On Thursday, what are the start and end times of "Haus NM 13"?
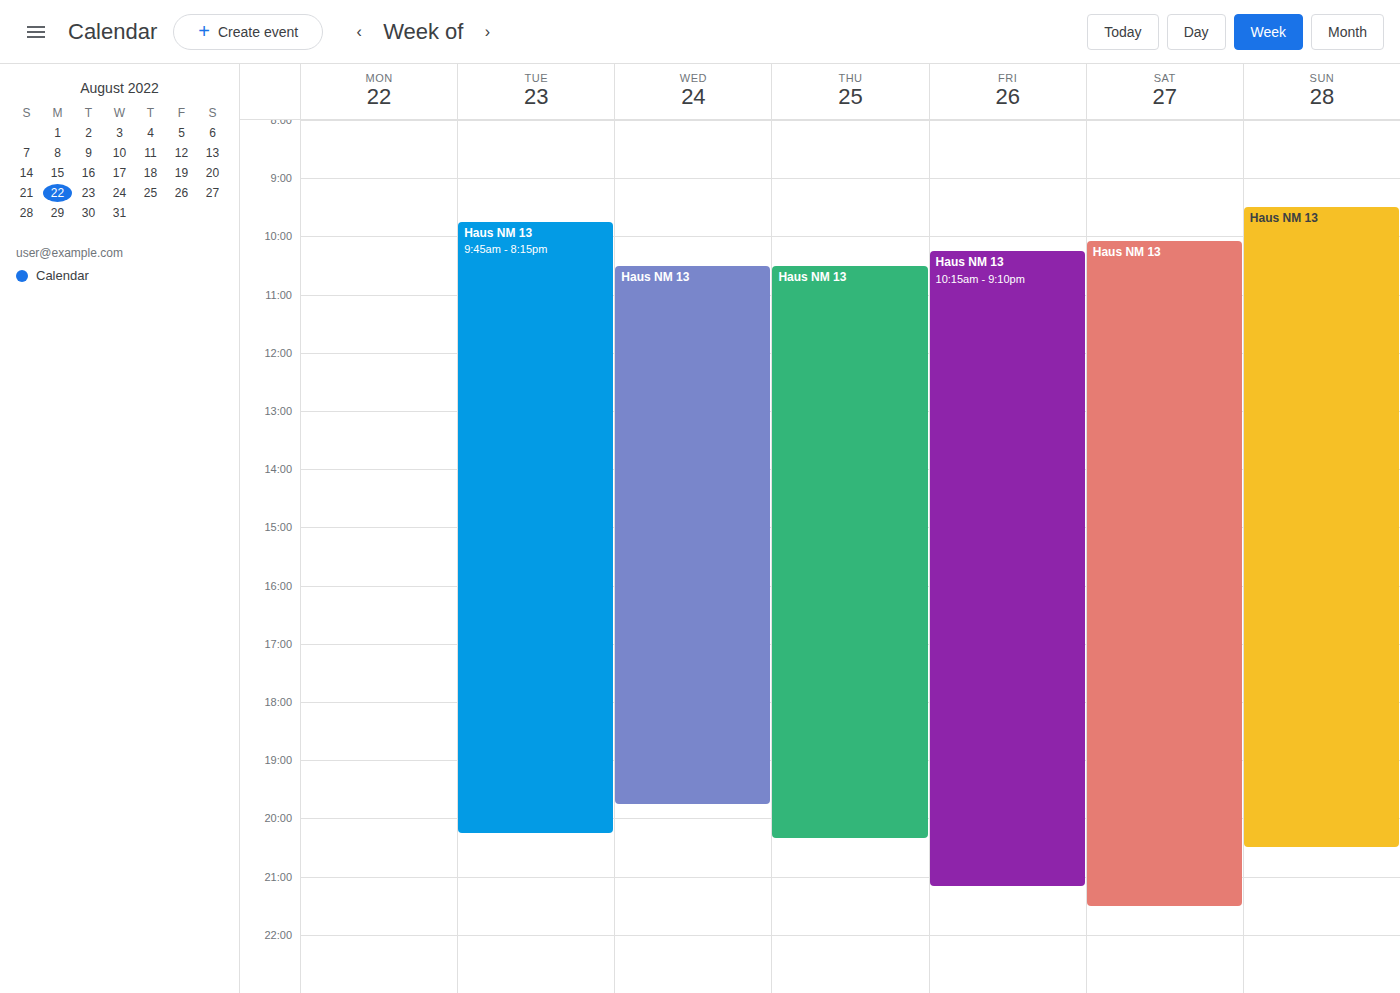
10:30 AM to 8:20 PM